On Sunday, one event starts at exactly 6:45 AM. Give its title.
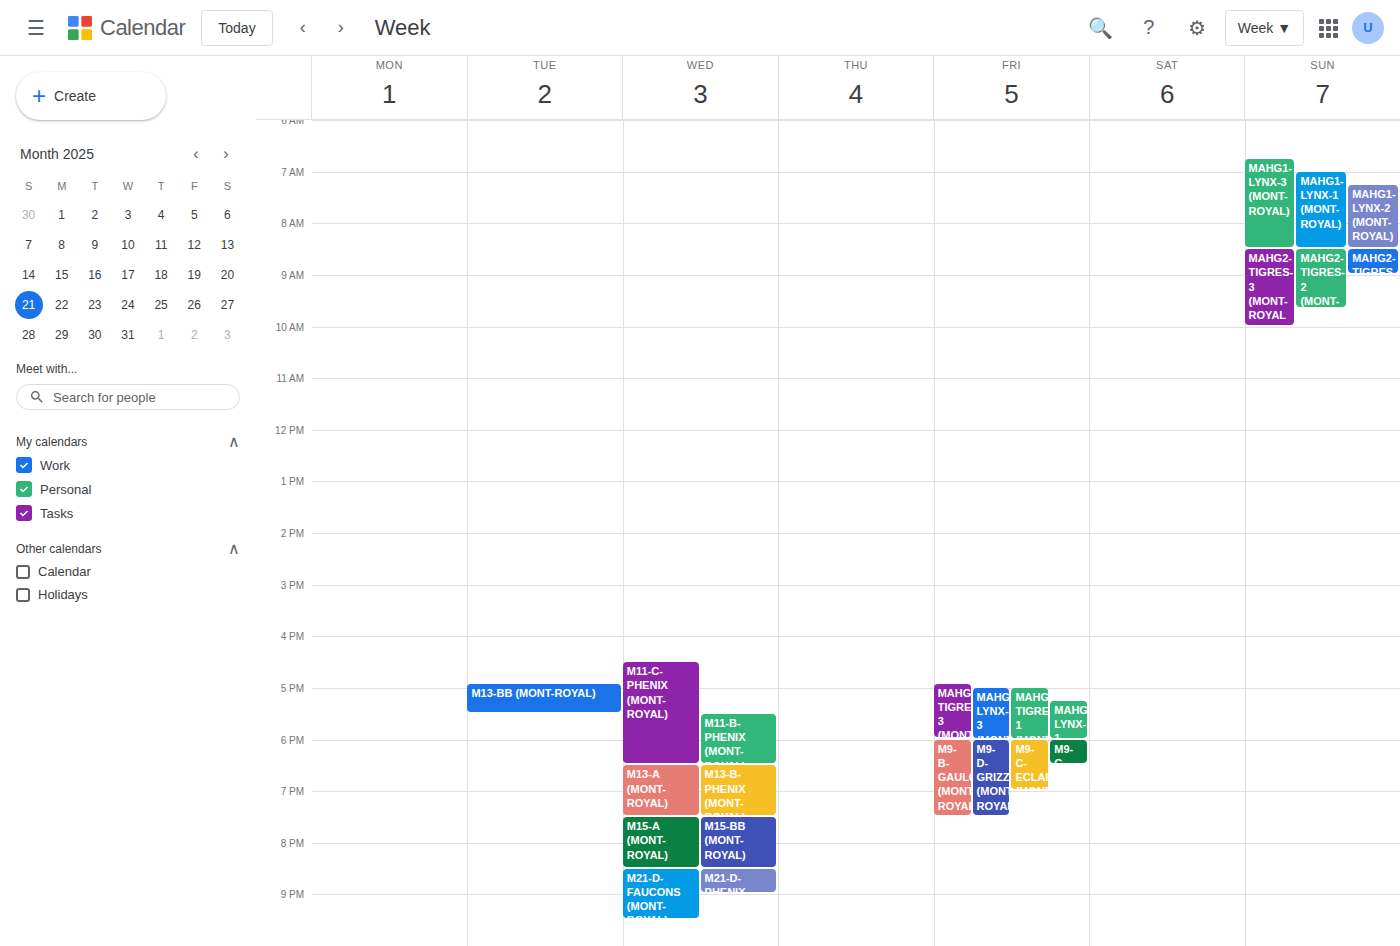
"MAHG1-LYNX-3 (MONT-ROYAL)"